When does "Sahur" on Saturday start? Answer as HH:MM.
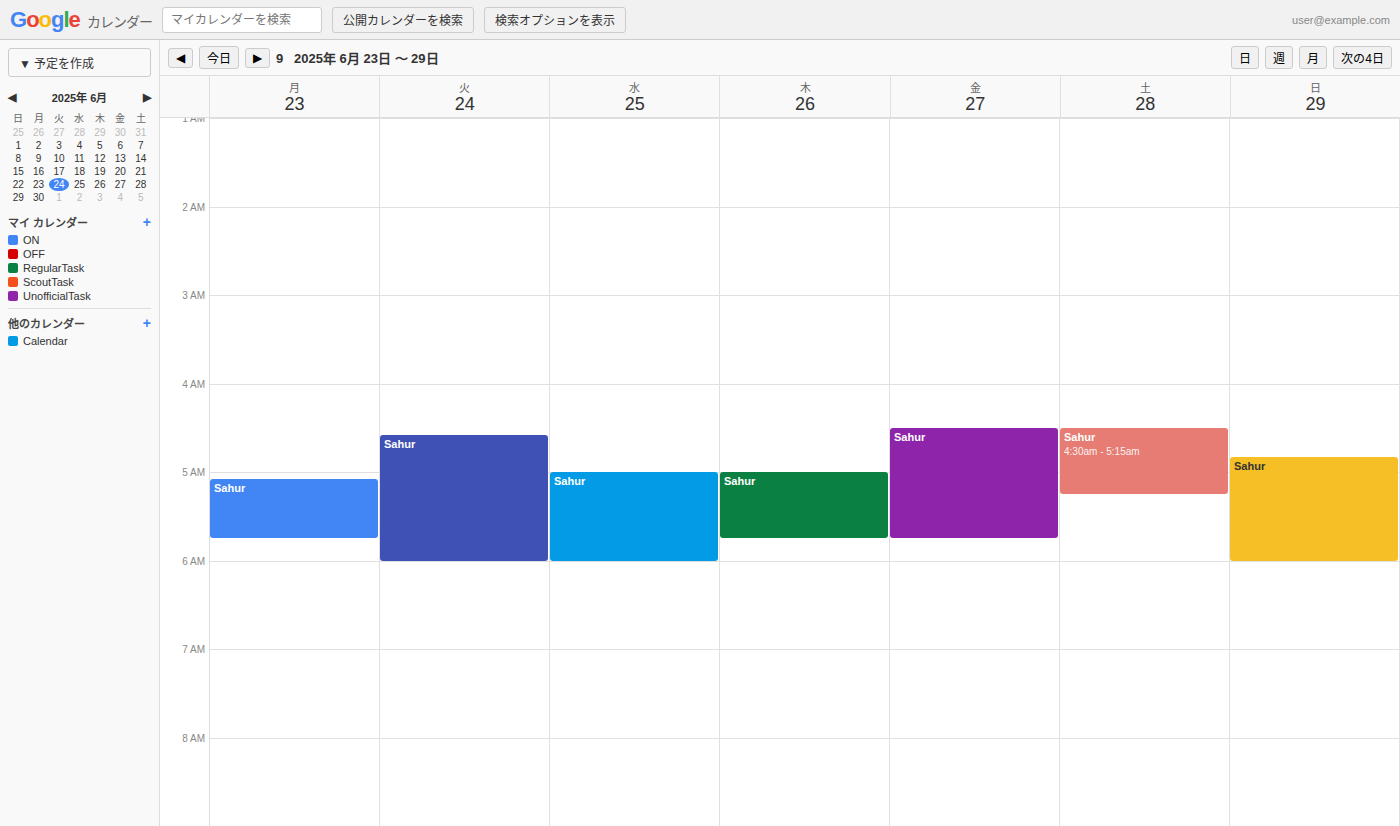
04:30